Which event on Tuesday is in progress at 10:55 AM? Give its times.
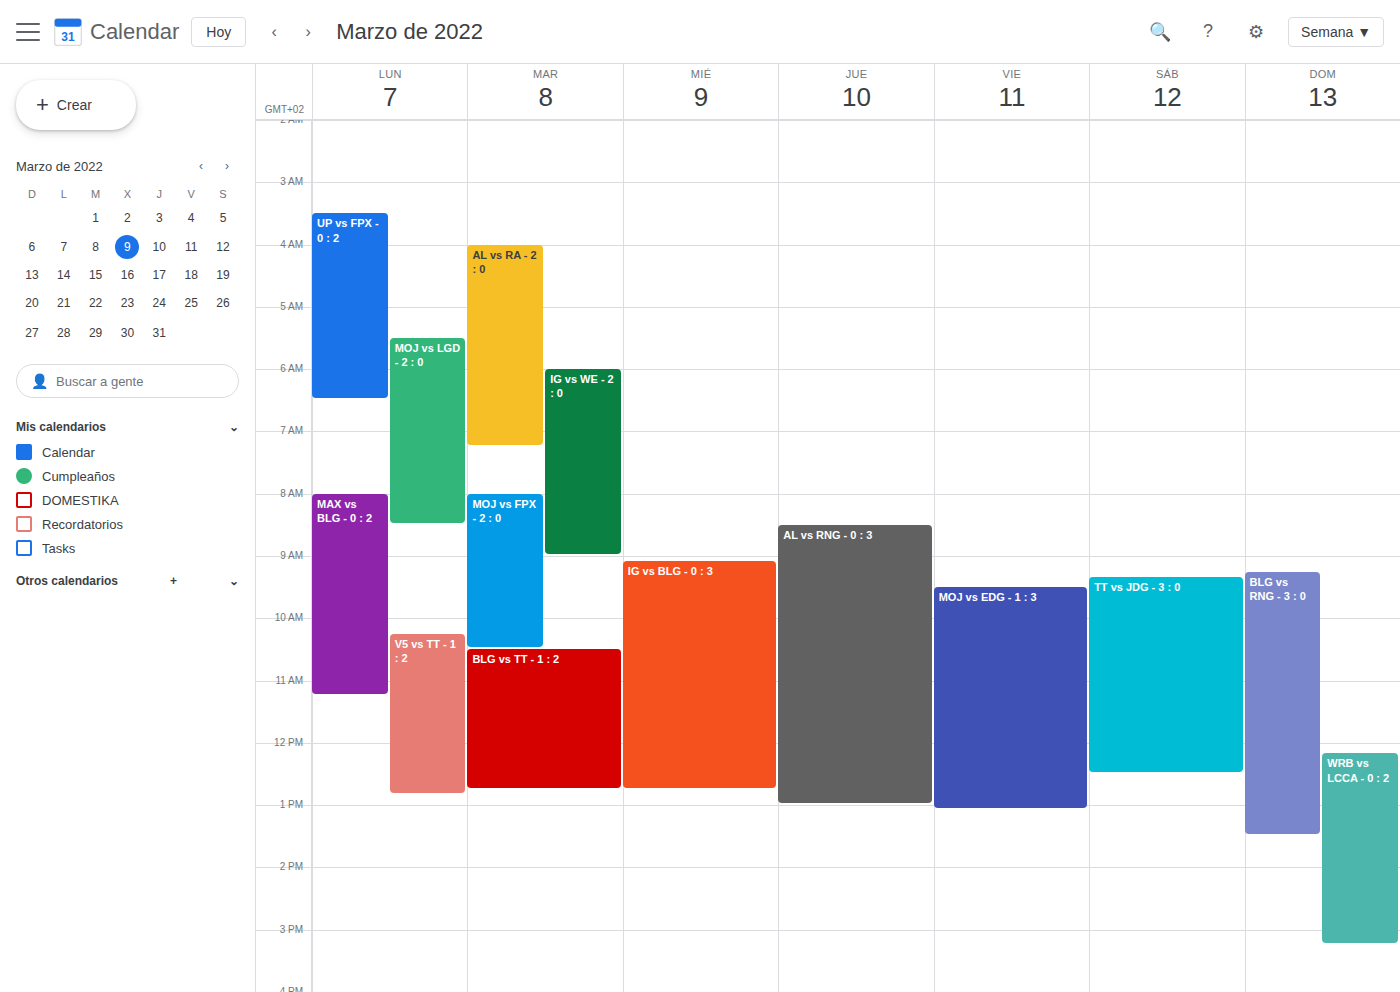
"BLG vs TT - 1 : 2", 10:30 AM to 12:45 PM